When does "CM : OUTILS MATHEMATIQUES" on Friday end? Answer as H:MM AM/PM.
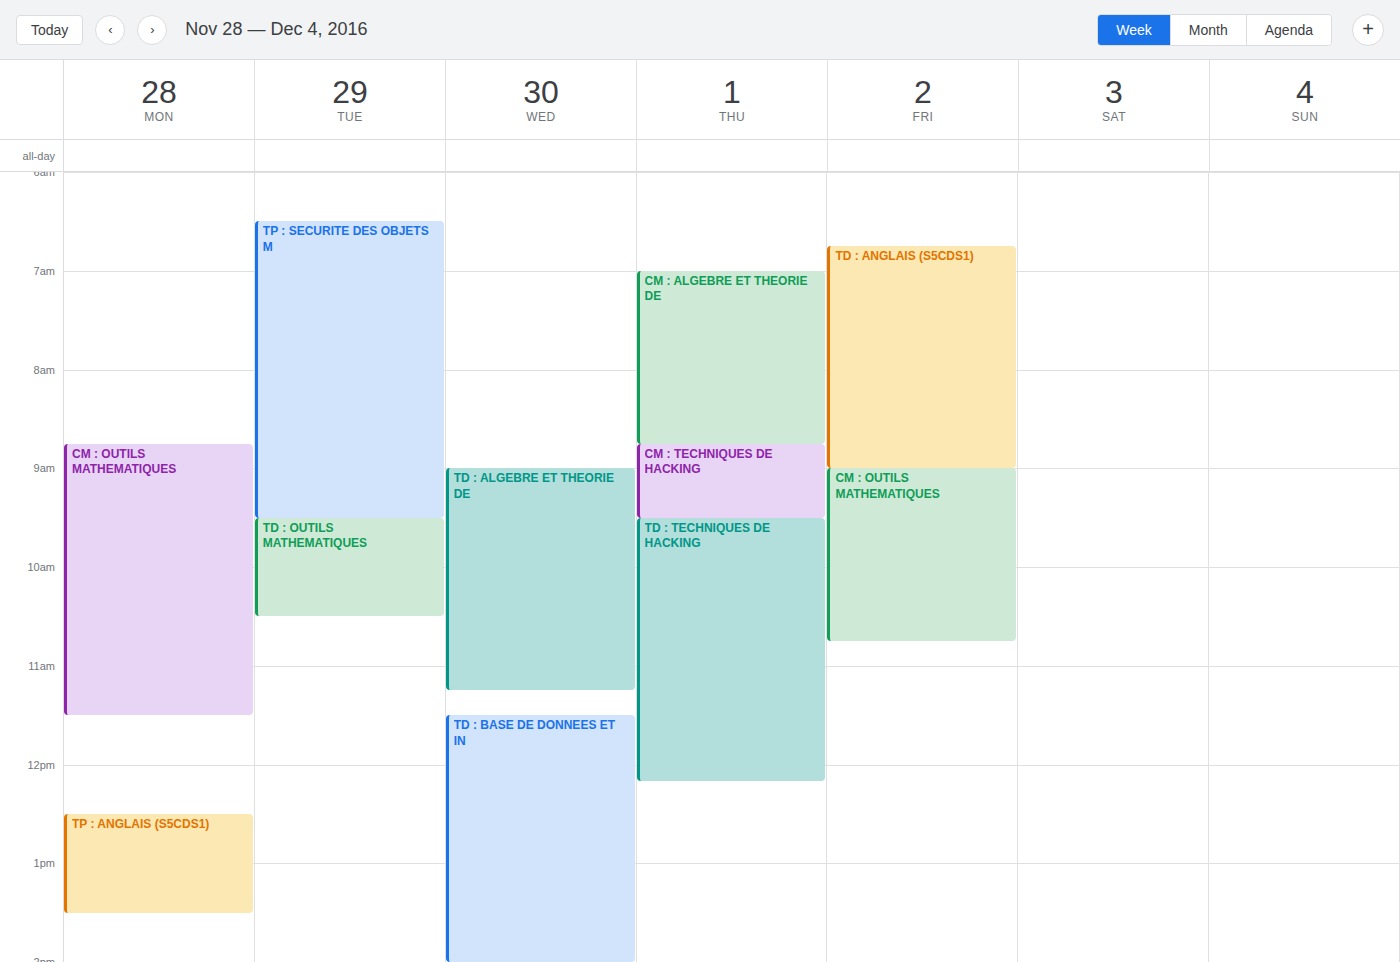
10:45 AM